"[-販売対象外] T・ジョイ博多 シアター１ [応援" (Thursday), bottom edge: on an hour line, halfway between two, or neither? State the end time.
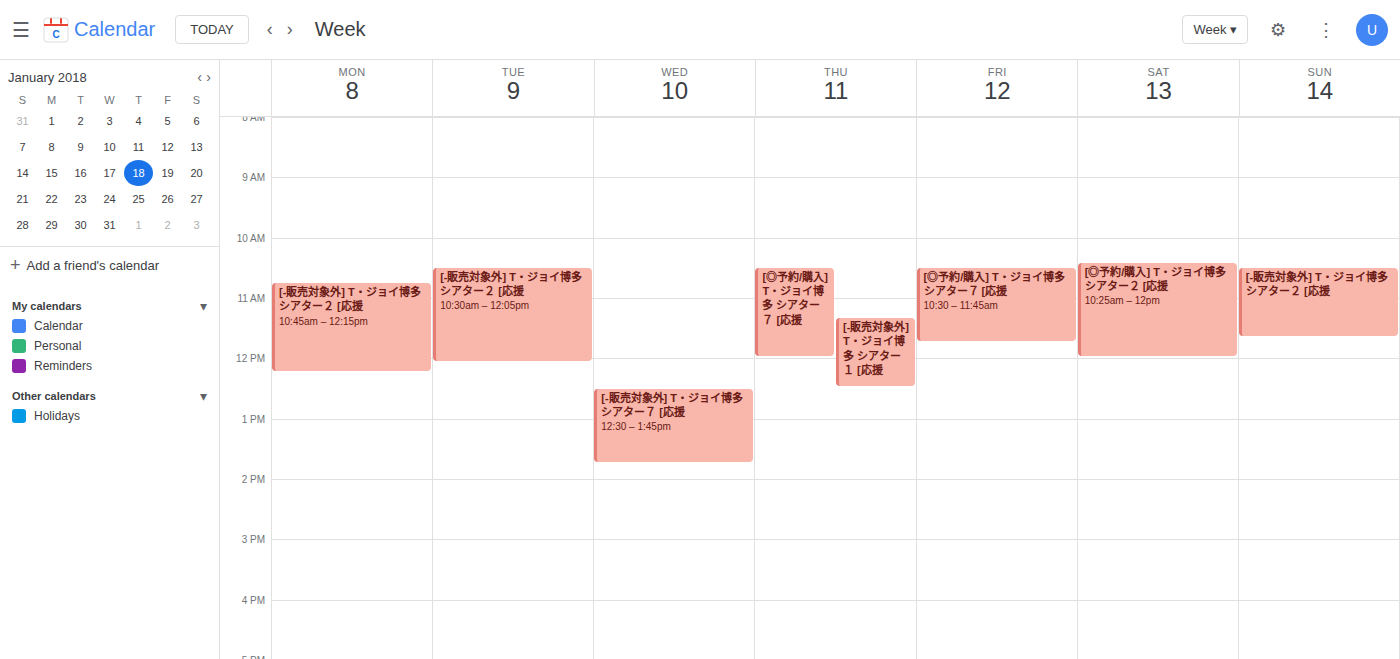
12:30 PM -- halfway between the 12 PM and 1 PM lines.